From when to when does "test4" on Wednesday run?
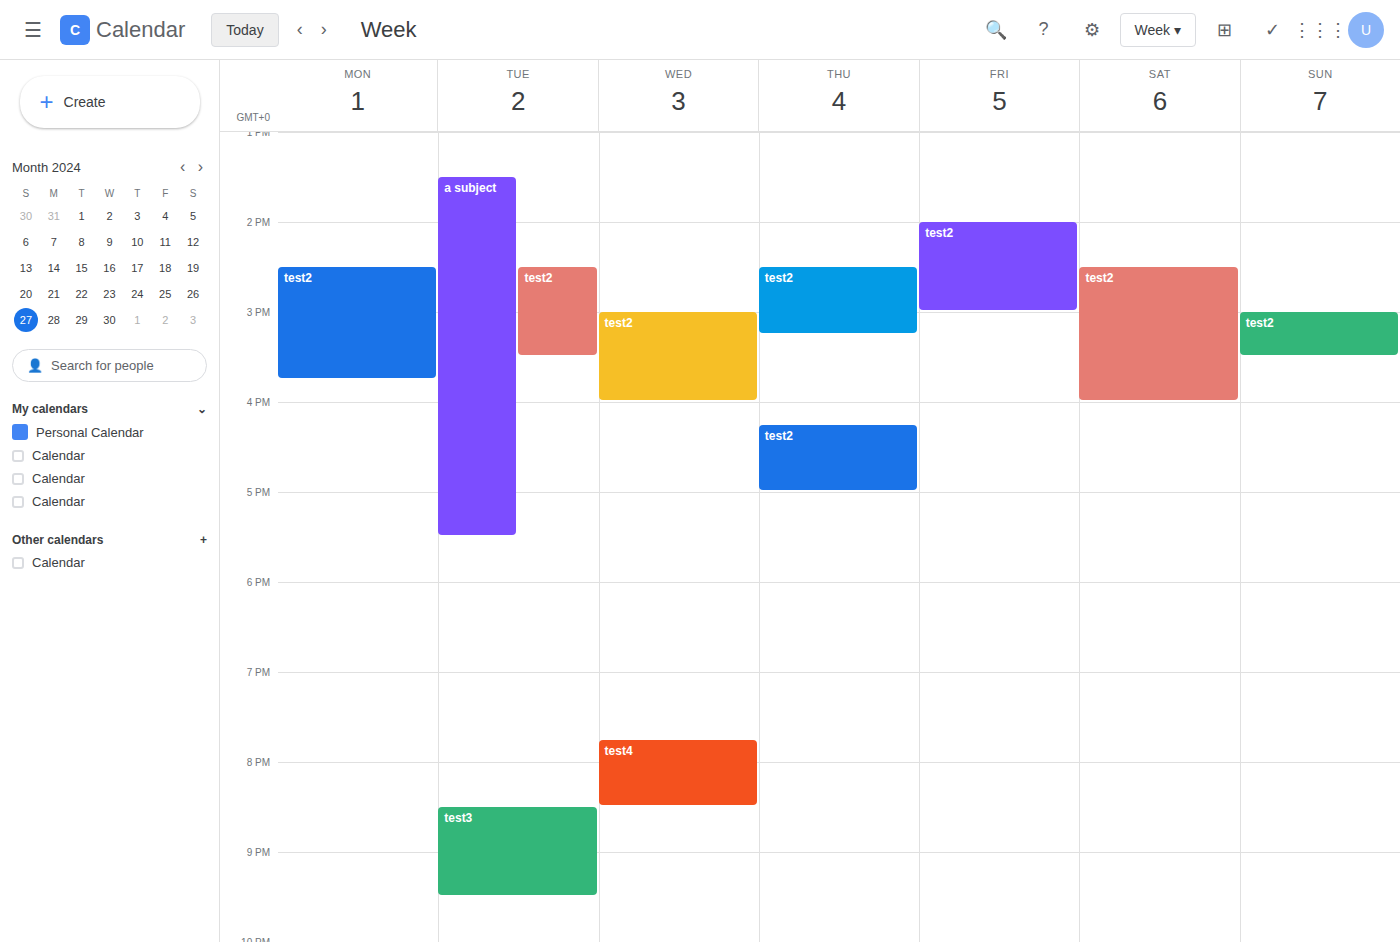
7:45 PM to 8:30 PM